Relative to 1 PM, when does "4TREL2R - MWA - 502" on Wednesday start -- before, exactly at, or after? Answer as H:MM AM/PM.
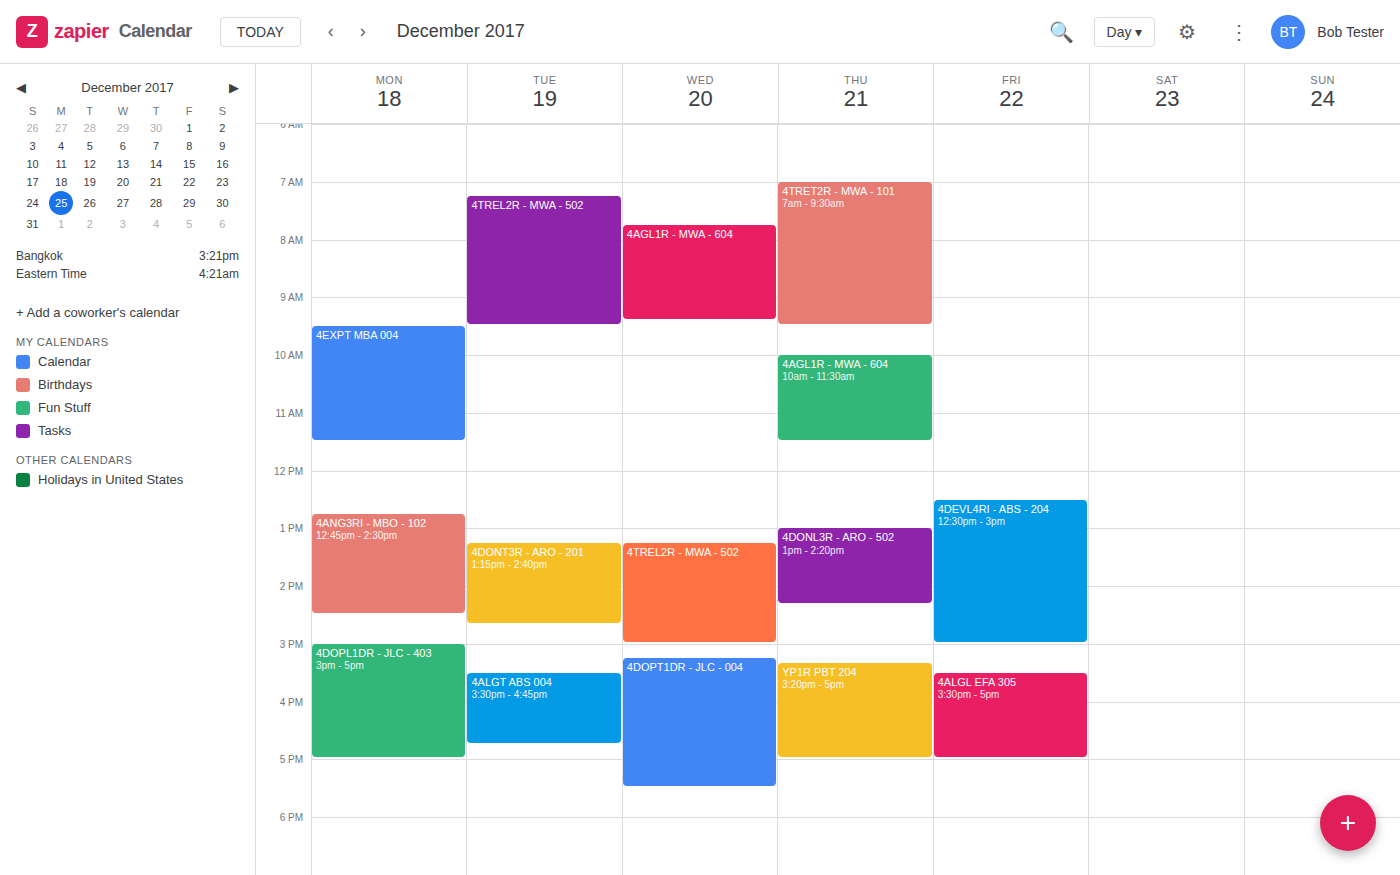
1:15 PM -- after 1 PM, 15 minutes below the 1 PM line.